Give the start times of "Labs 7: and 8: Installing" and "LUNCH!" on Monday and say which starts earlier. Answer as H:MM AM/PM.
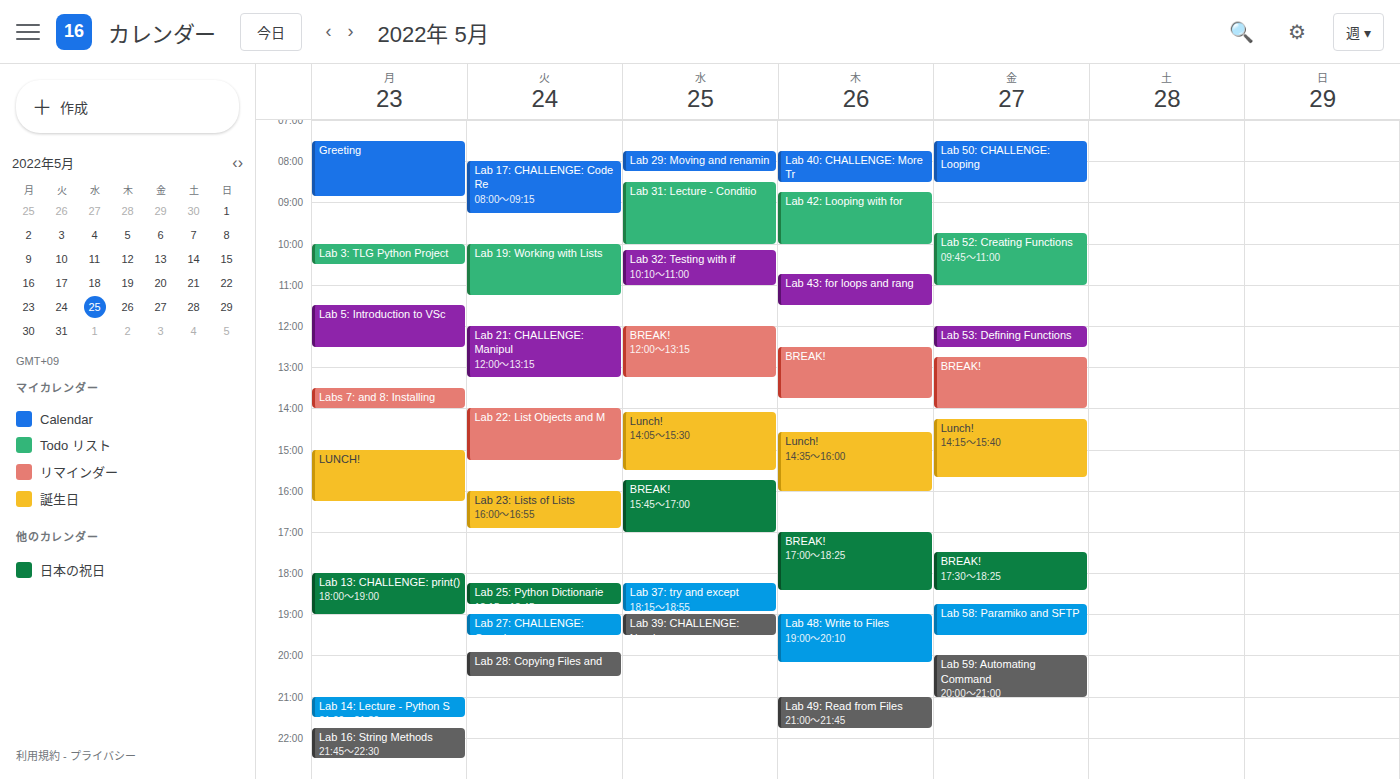
"Labs 7: and 8: Installing" 1:30 PM; "LUNCH!" 3:00 PM.